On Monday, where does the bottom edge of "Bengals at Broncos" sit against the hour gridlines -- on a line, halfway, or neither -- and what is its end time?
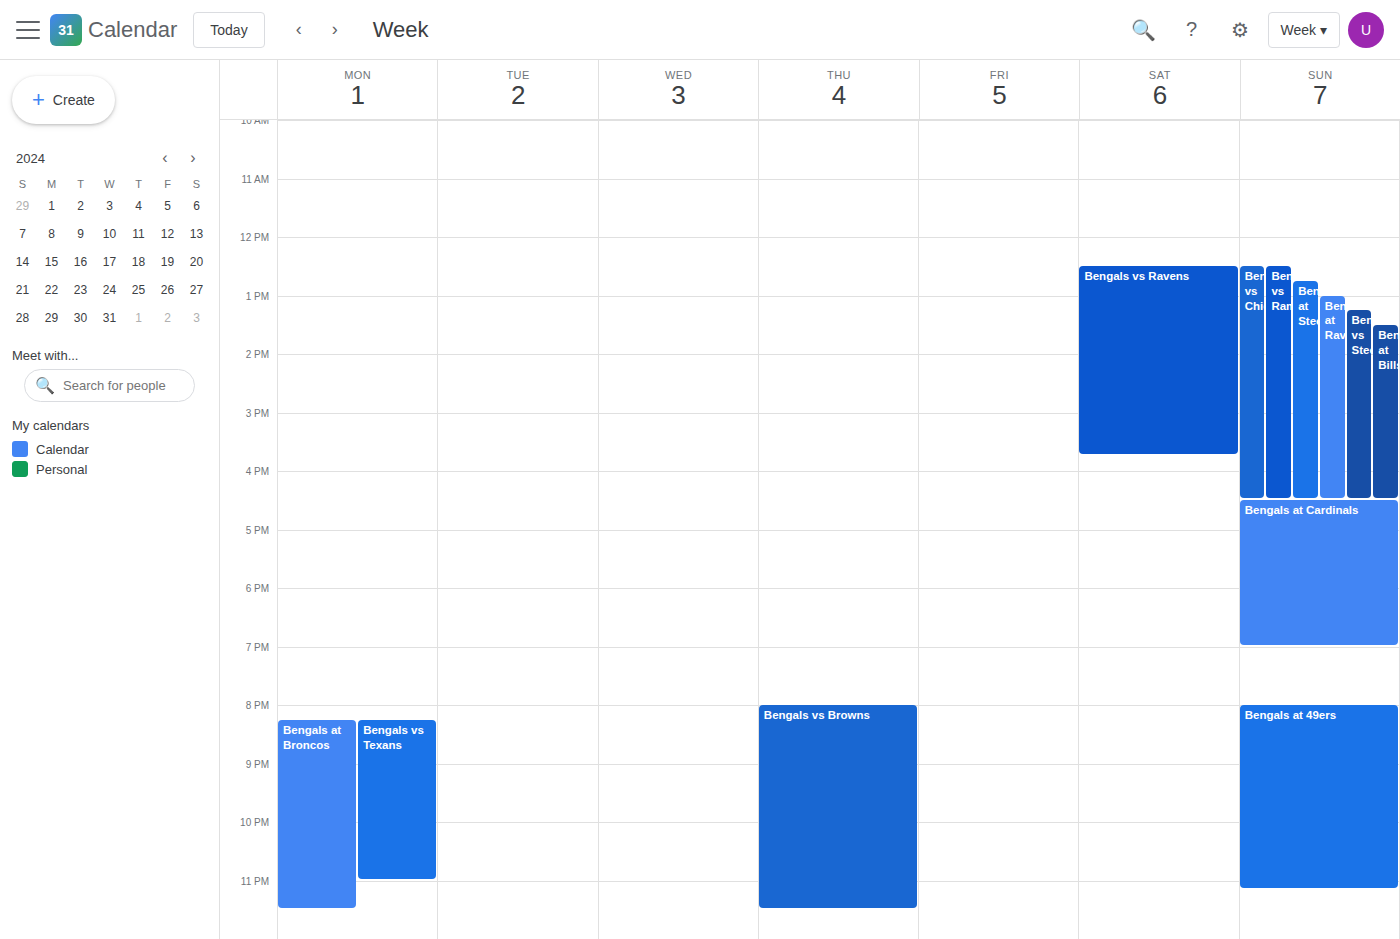
23:30 -- halfway between the 23:00 and 24:00 lines.